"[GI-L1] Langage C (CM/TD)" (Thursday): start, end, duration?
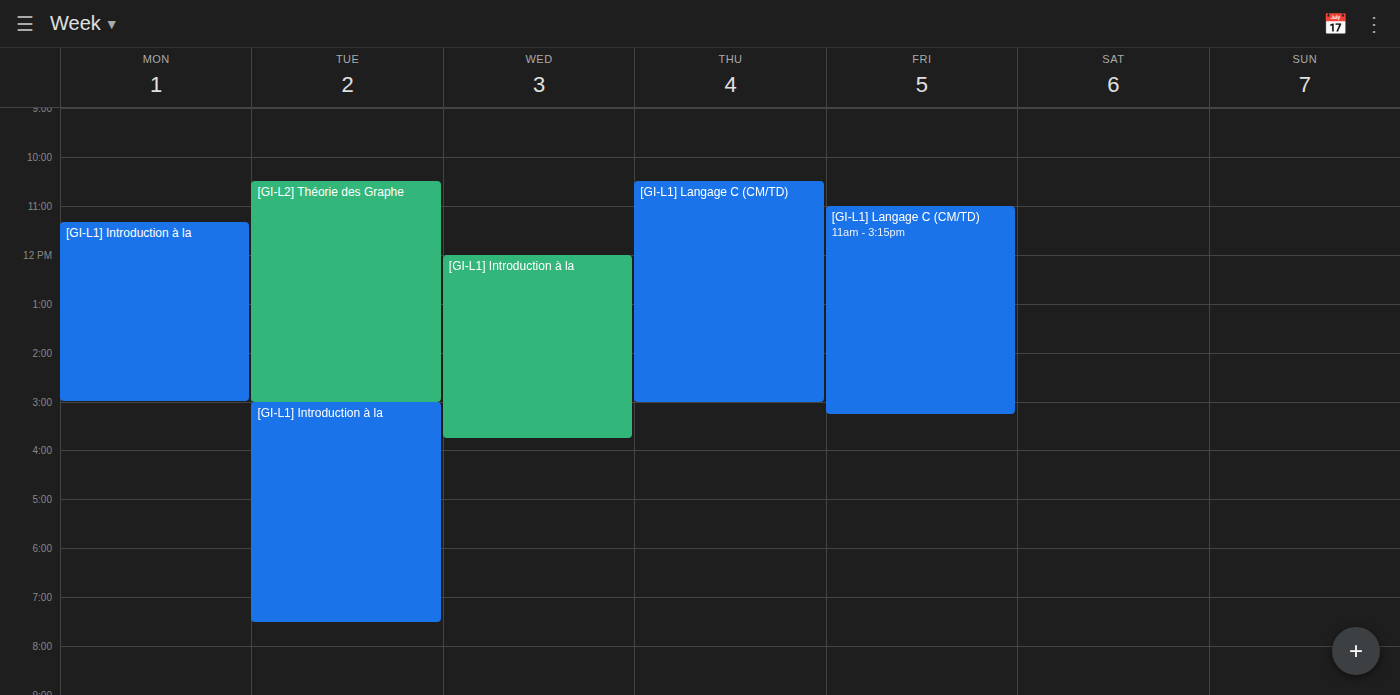
10:30 AM to 3:00 PM, 4 hours 30 minutes